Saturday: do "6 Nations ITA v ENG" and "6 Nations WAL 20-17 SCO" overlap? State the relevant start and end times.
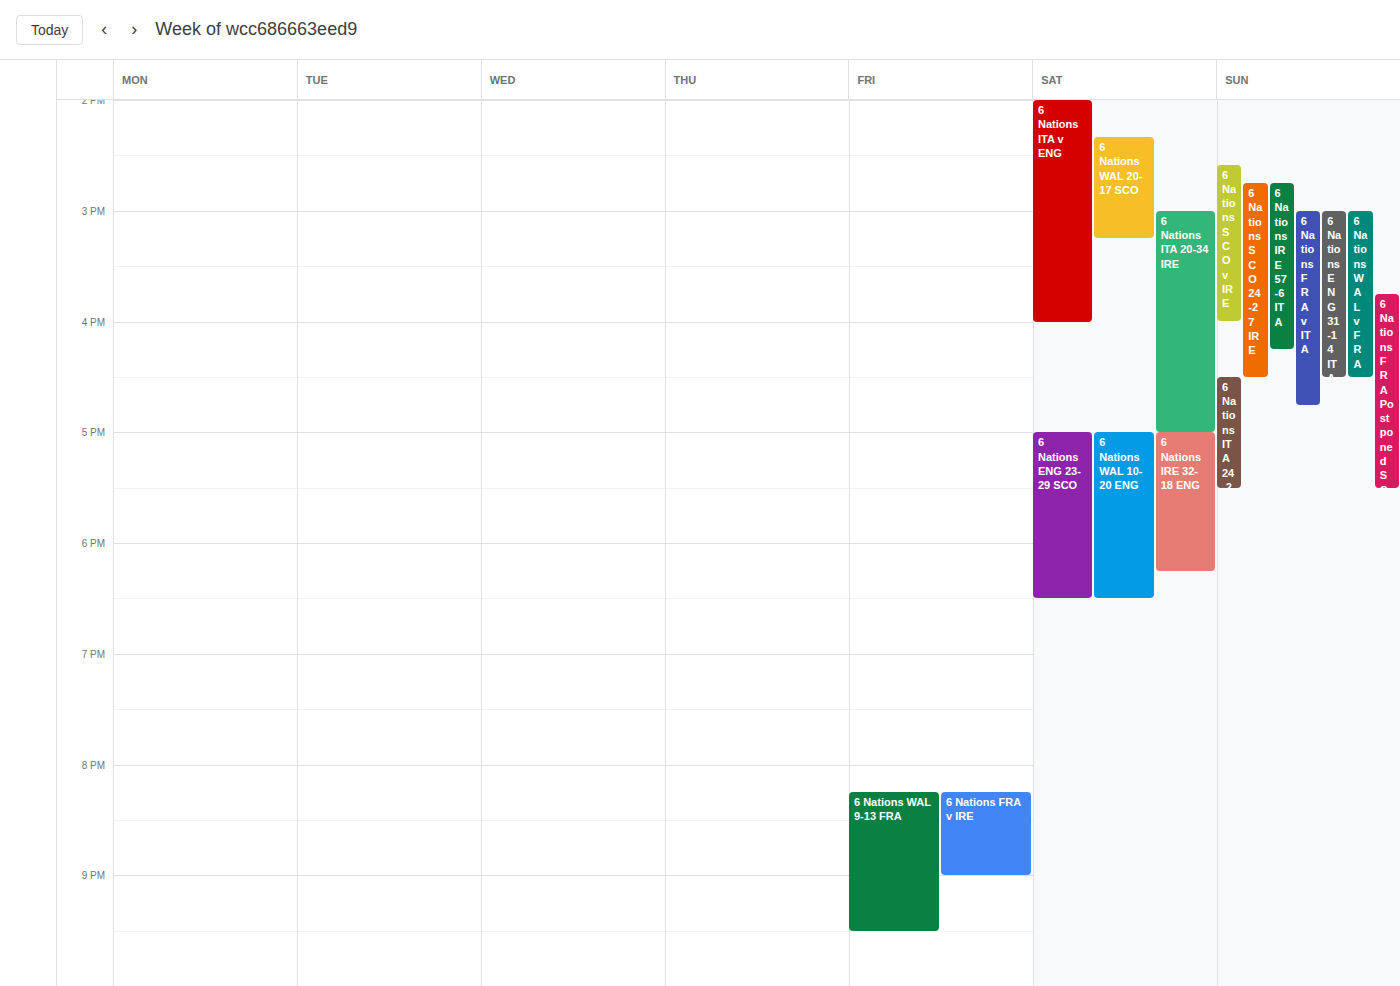
"6 Nations WAL 20-17 SCO" runs 2:20 PM to 3:15 PM, inside "6 Nations ITA v ENG" -- they overlap.